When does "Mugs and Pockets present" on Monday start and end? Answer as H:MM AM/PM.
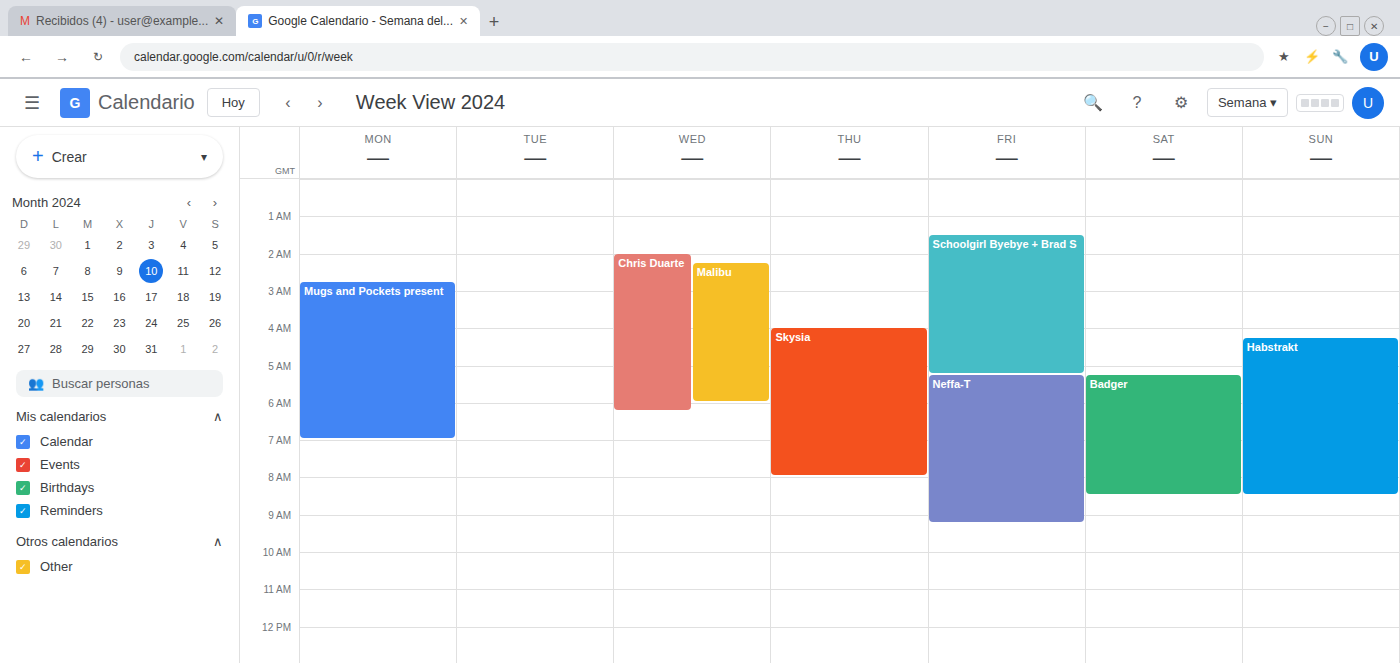
2:45 AM to 7:00 AM